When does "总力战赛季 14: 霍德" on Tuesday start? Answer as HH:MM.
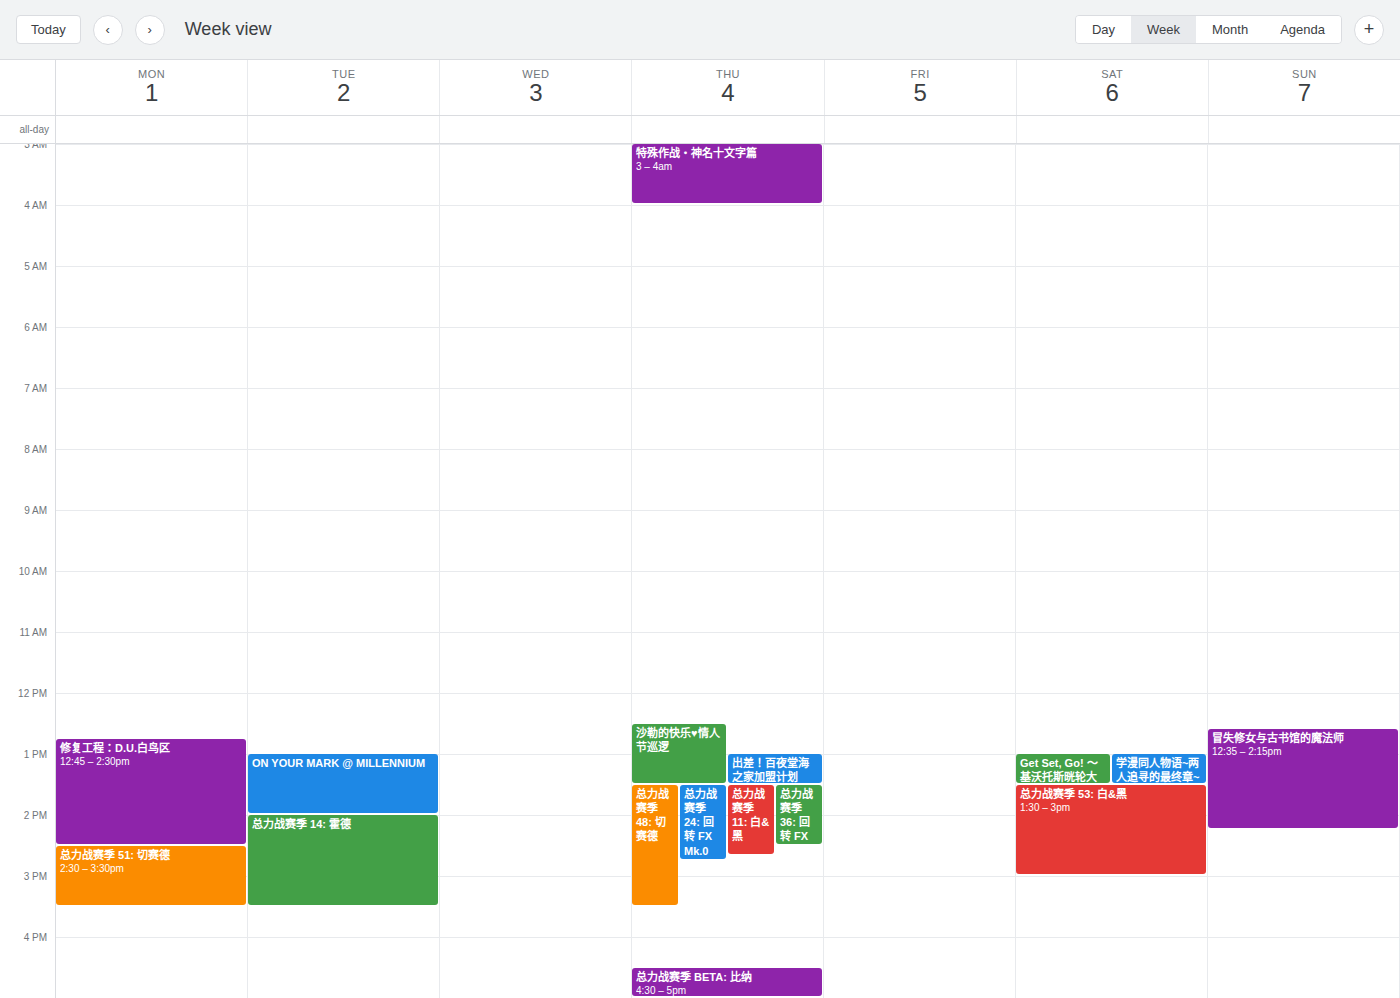
14:00